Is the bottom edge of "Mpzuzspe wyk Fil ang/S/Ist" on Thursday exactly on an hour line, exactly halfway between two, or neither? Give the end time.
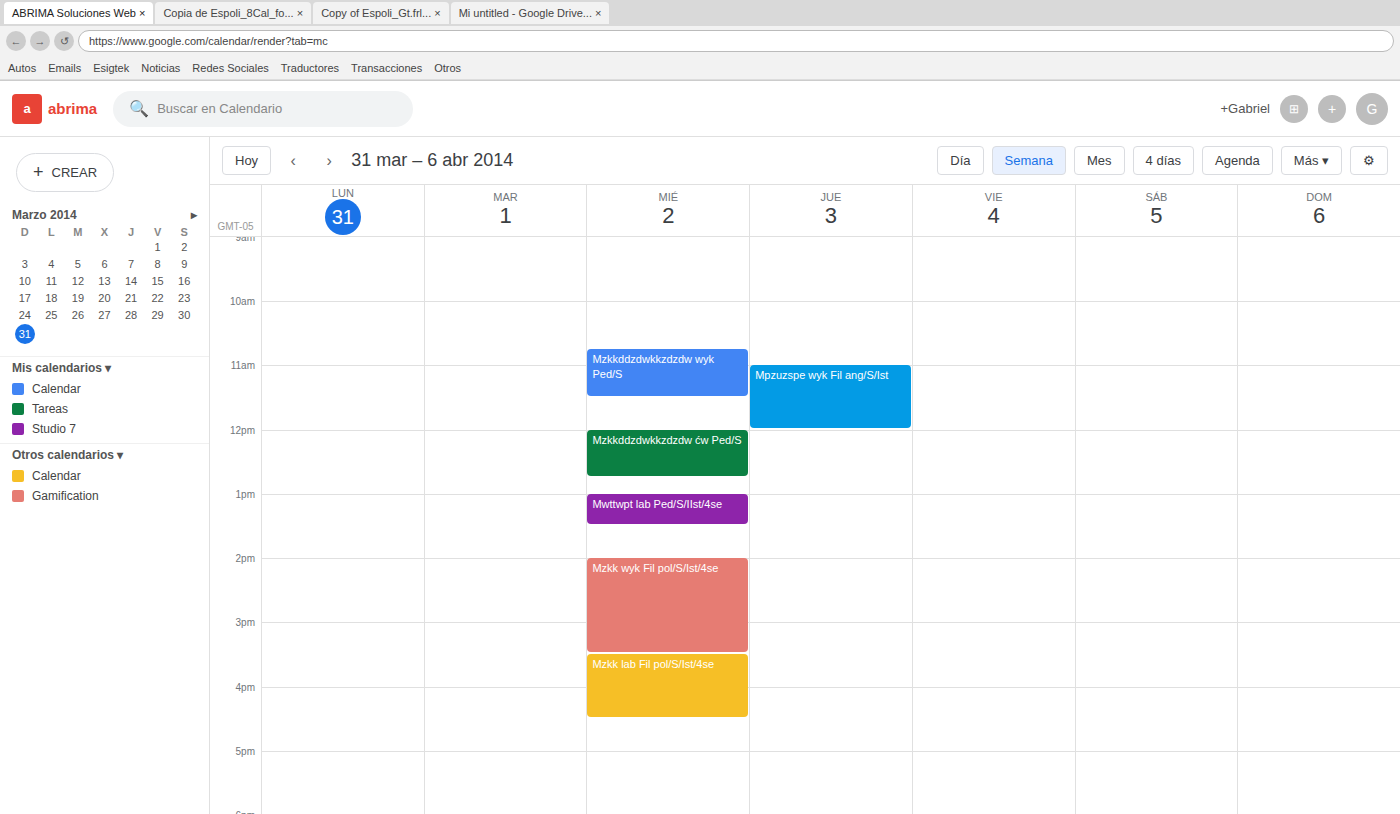
12:00 PM -- exactly on the 12 PM line.